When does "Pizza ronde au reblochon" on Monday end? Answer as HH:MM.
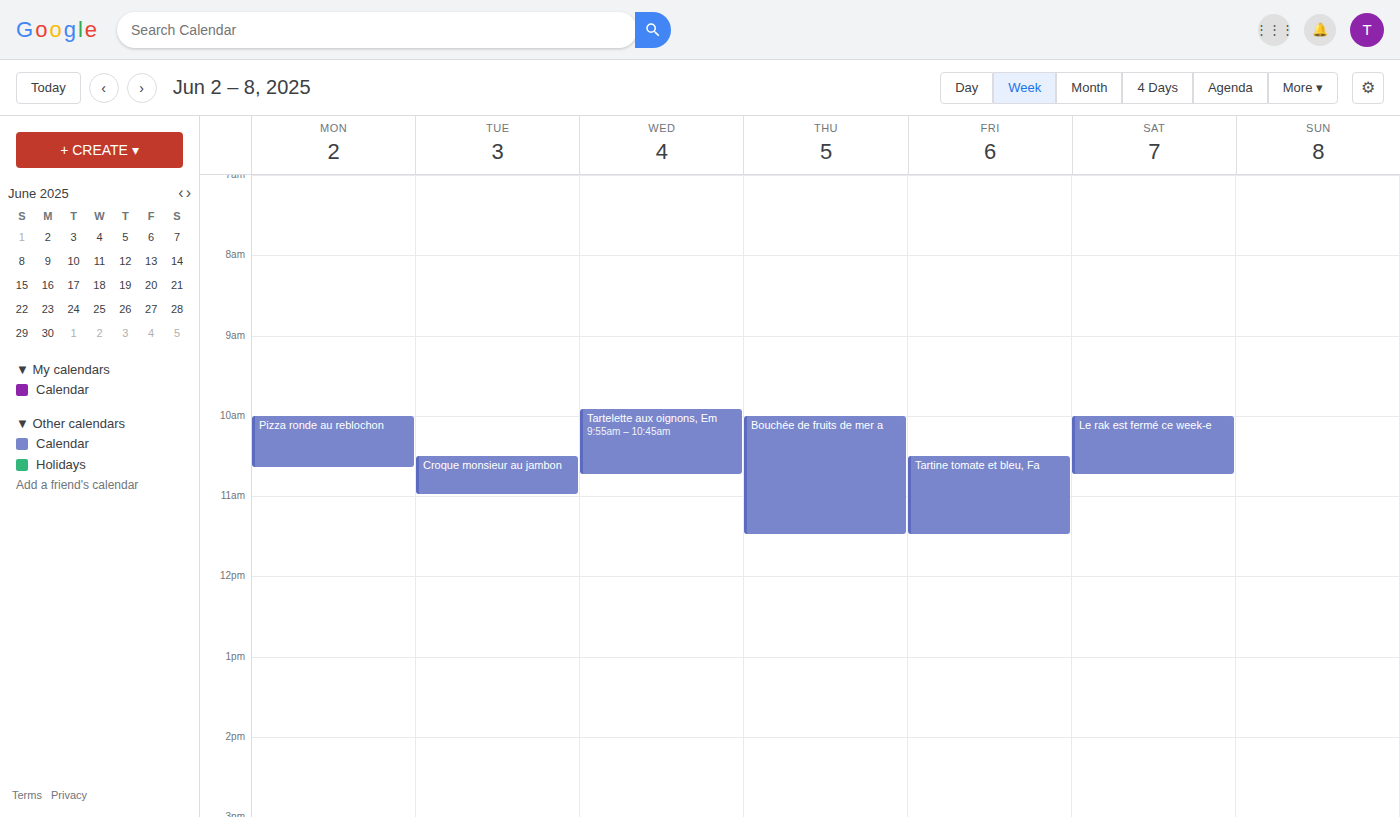
10:40